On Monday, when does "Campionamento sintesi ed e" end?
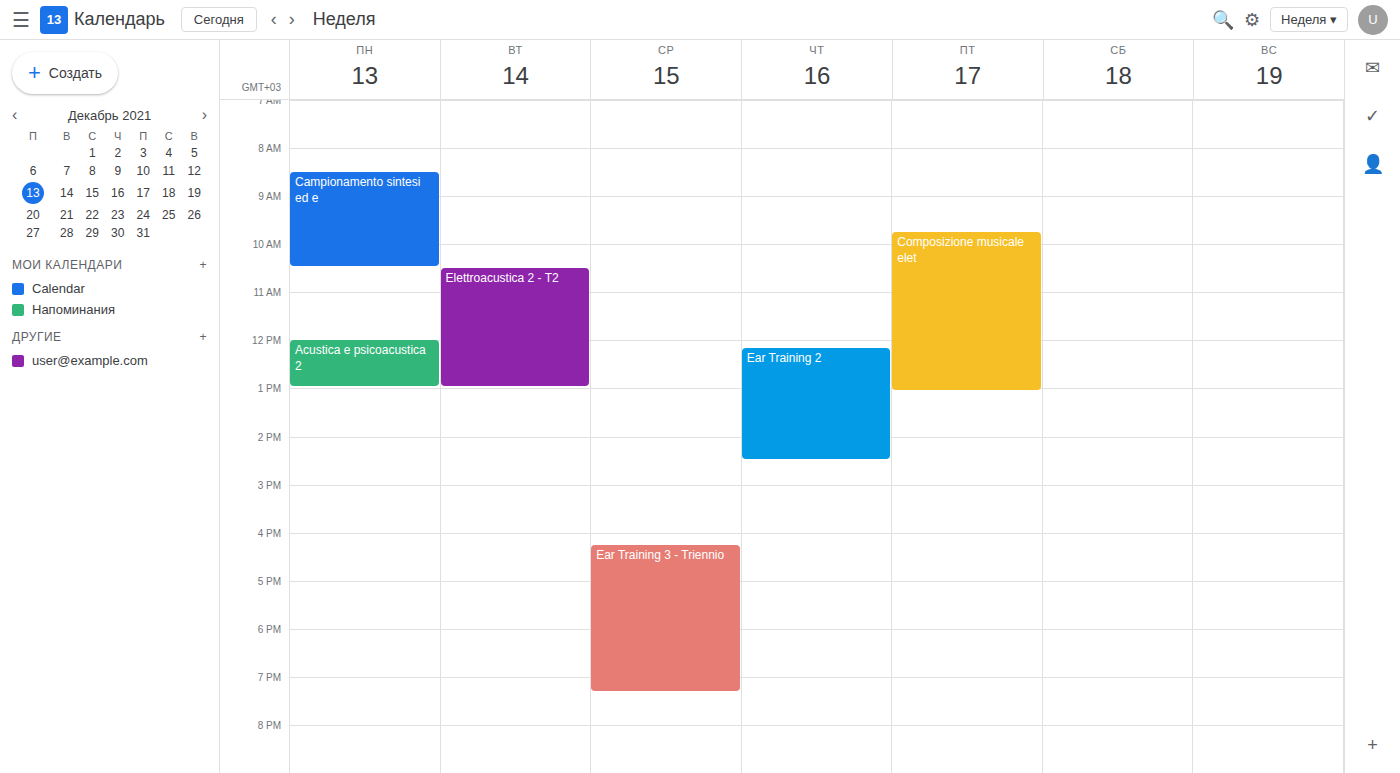
10:30